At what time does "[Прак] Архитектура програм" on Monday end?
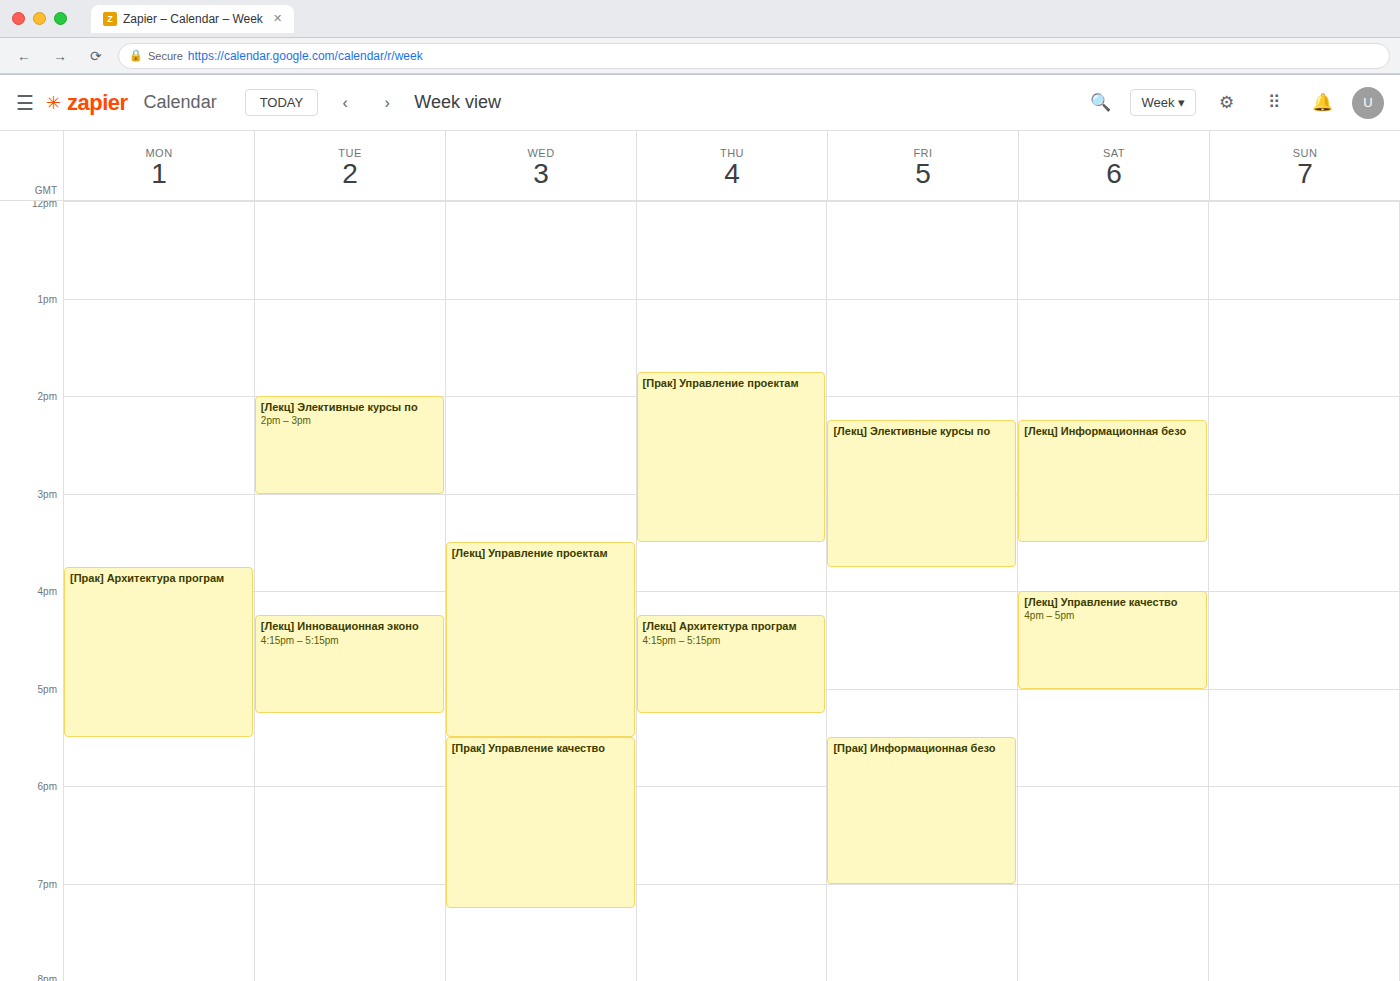
17:30